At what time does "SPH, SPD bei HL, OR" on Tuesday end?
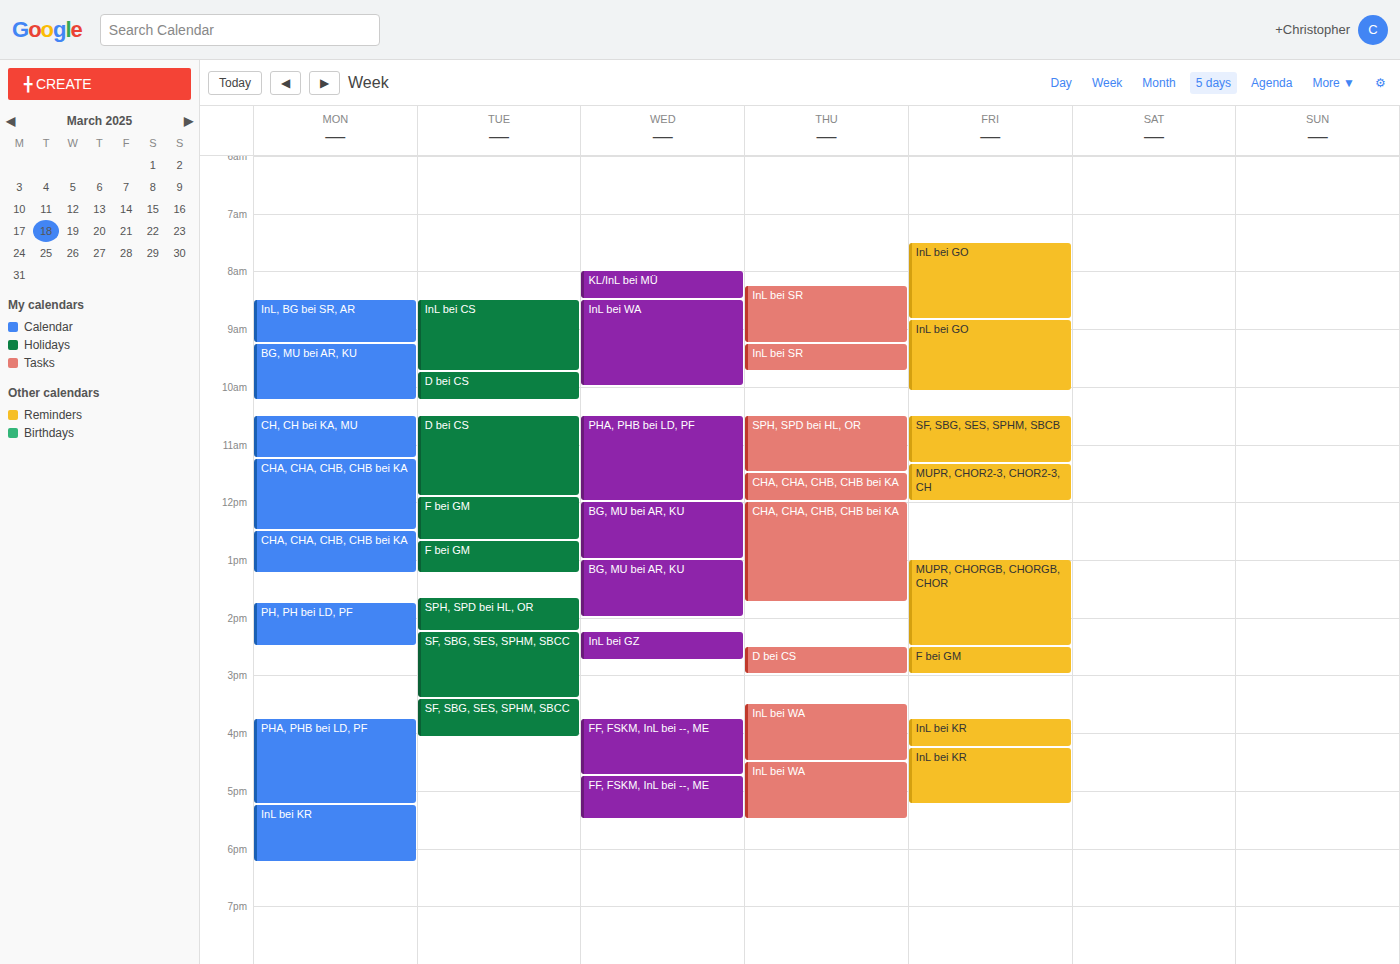
2:15 PM